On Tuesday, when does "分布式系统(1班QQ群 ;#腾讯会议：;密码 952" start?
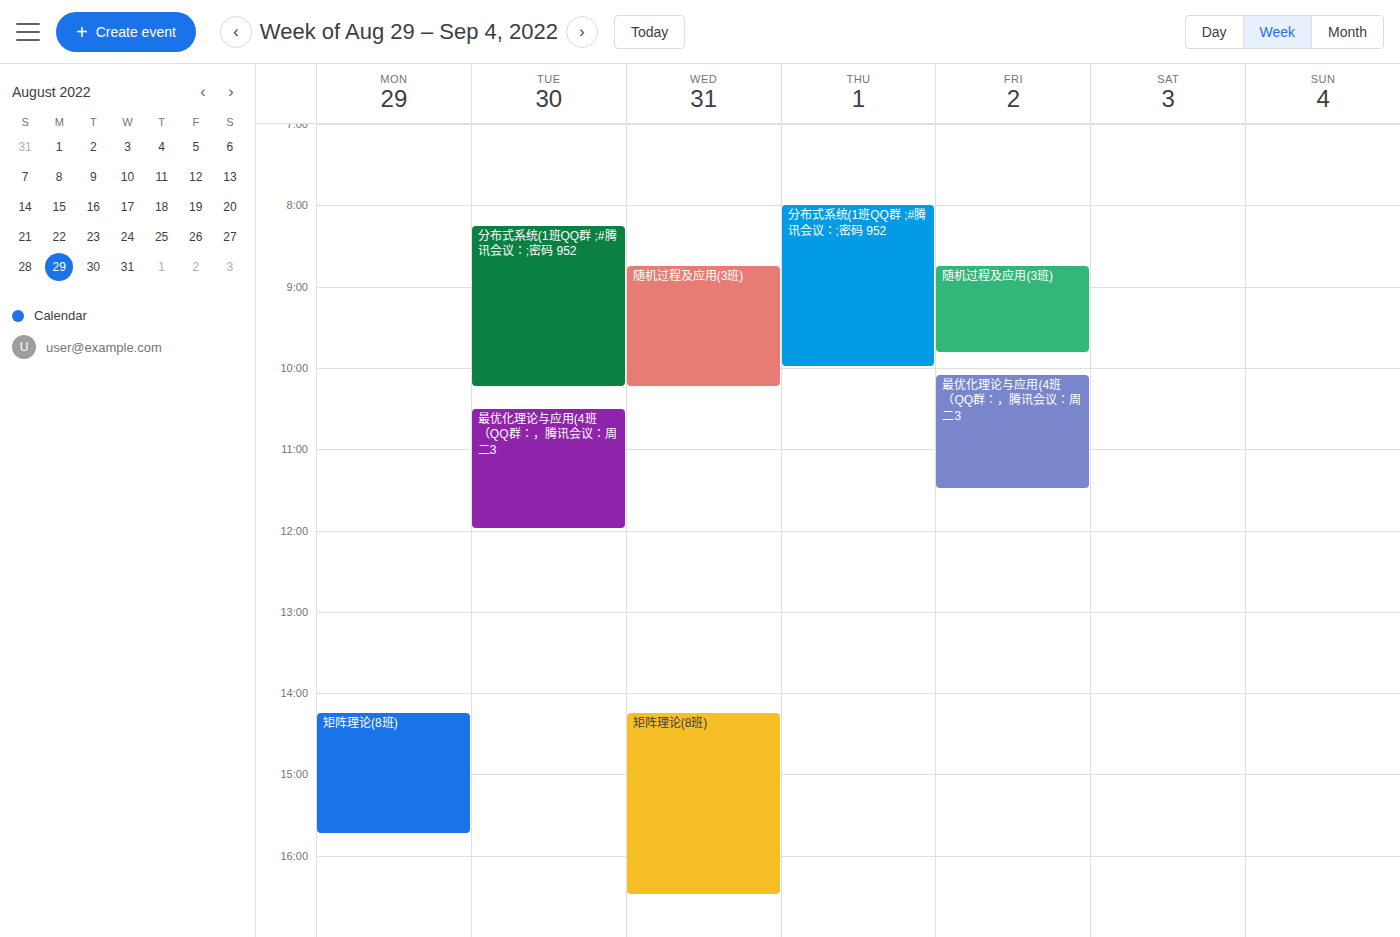
8:15 AM